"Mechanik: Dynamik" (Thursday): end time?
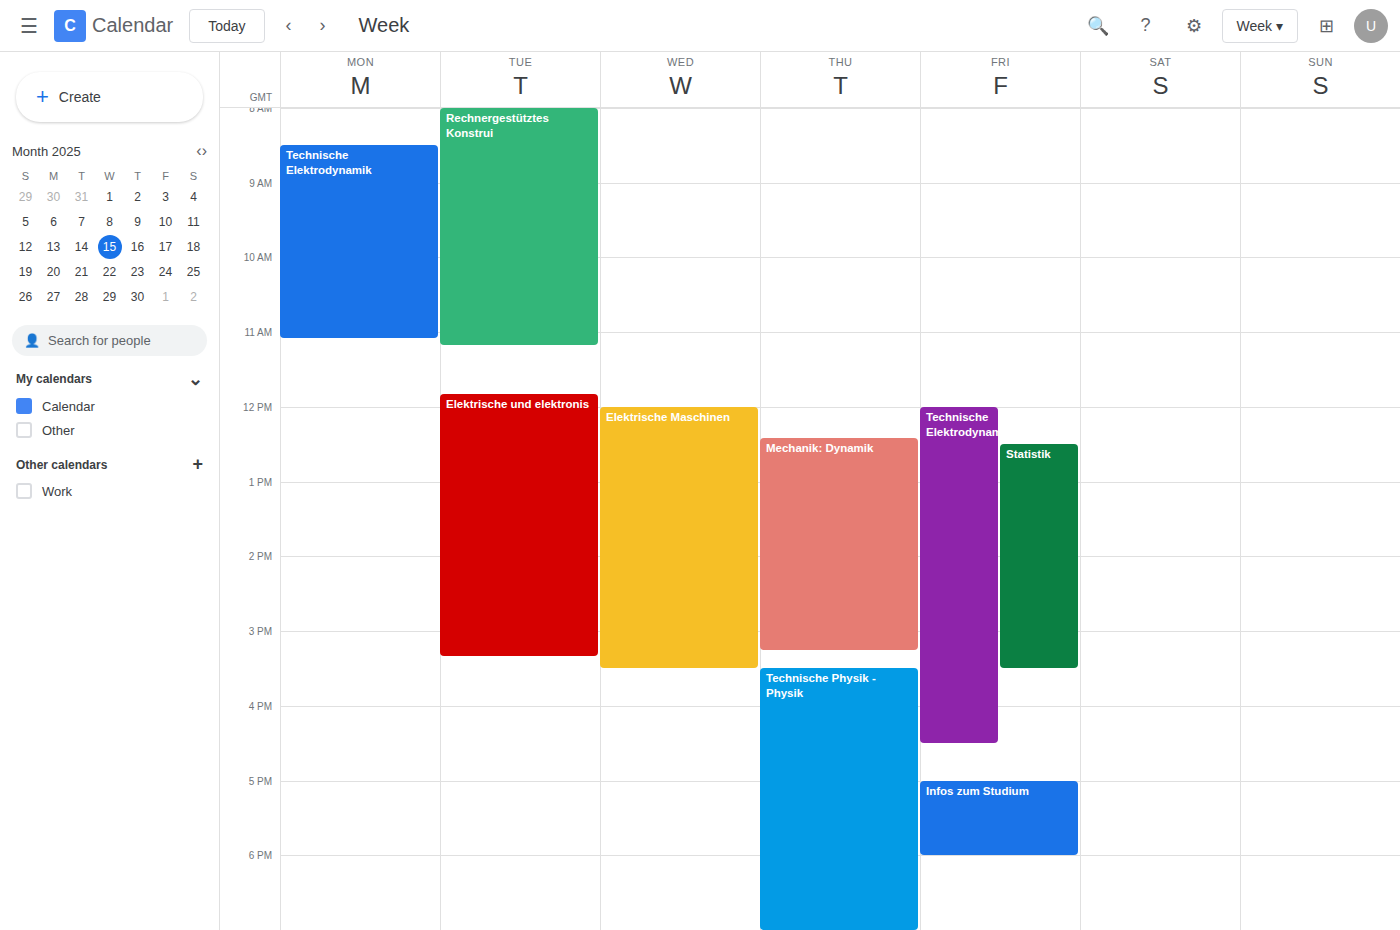
3:15 PM